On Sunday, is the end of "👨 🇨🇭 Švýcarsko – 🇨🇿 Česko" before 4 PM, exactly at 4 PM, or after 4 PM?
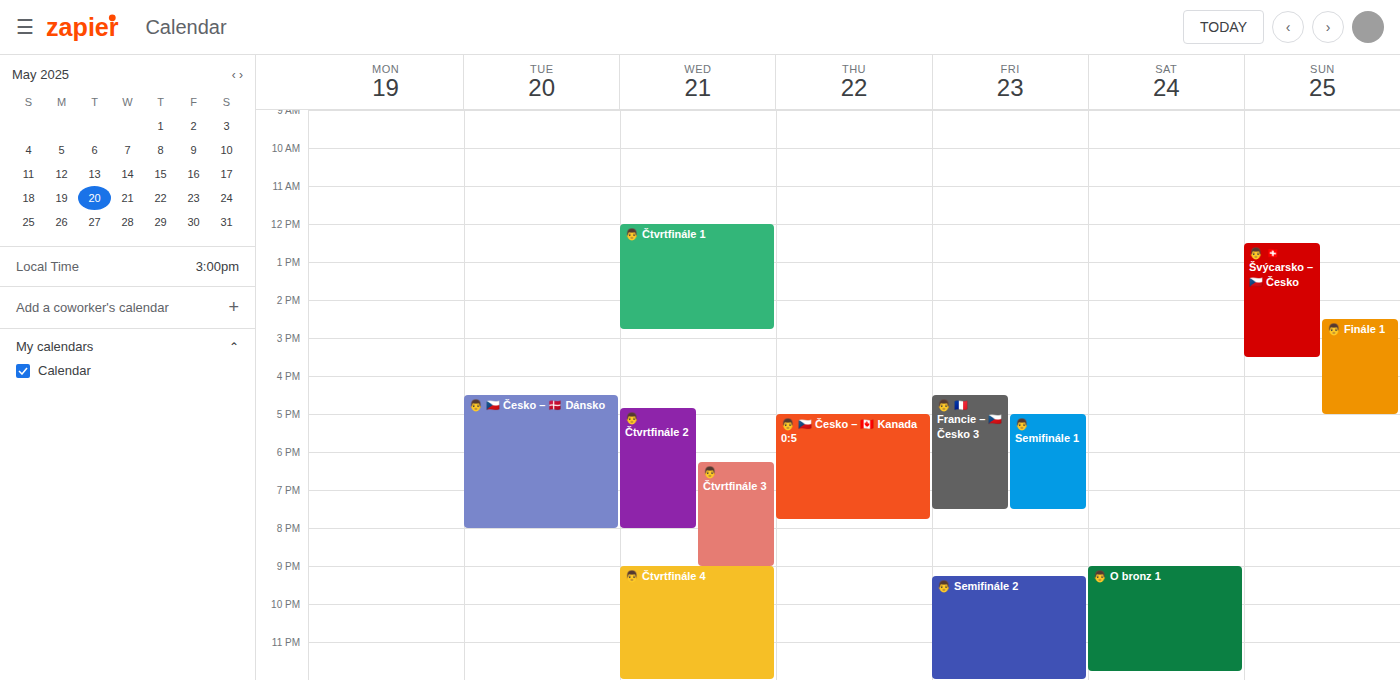
3:30 PM -- before 4 PM, 30 minutes above the 4 PM line.